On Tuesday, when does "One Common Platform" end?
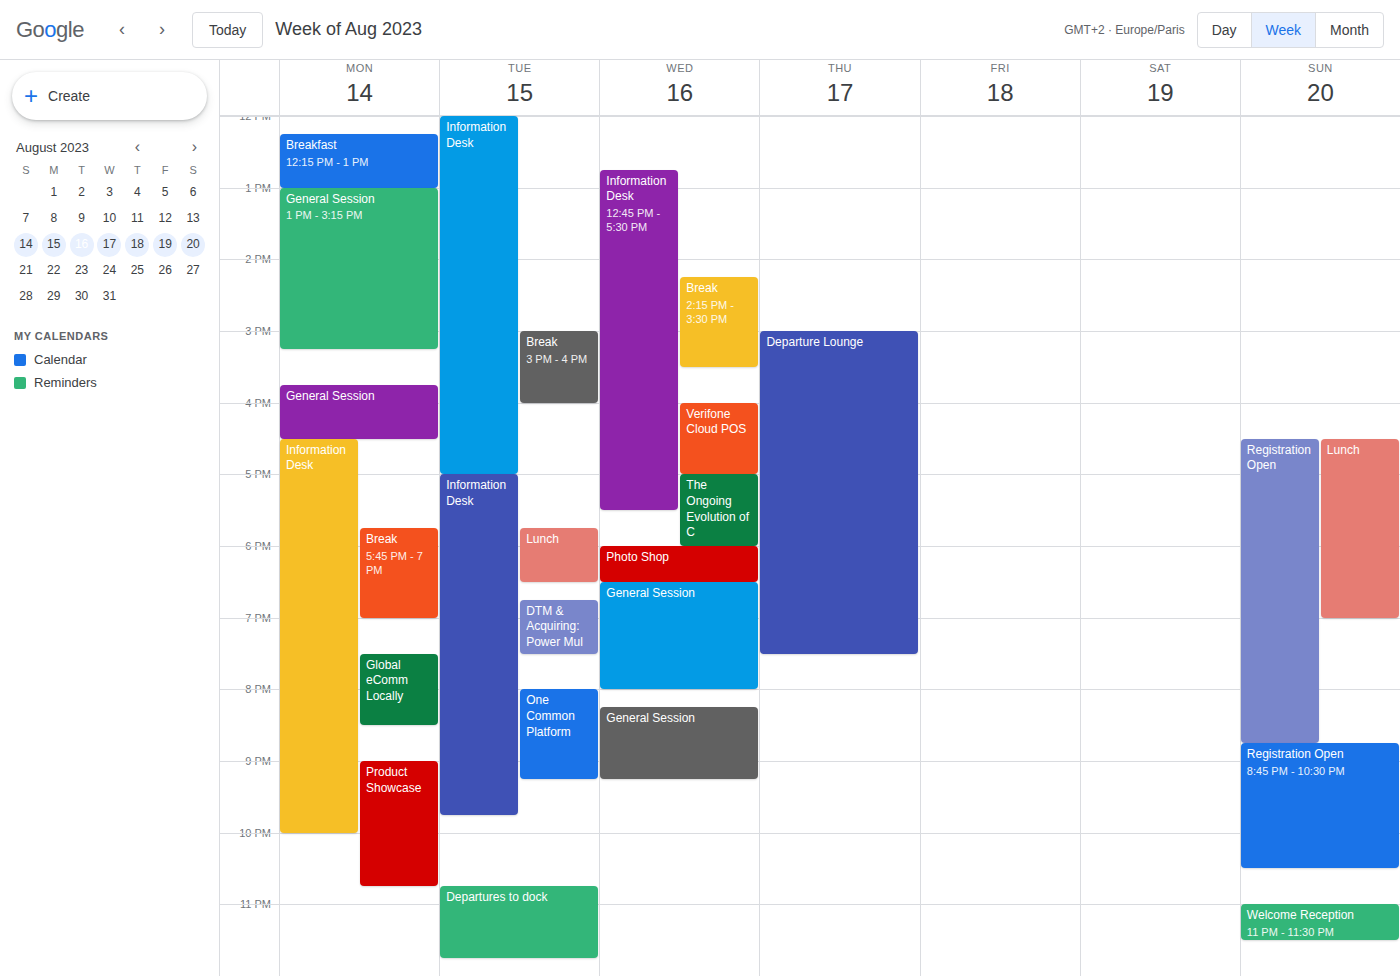
9:15 PM